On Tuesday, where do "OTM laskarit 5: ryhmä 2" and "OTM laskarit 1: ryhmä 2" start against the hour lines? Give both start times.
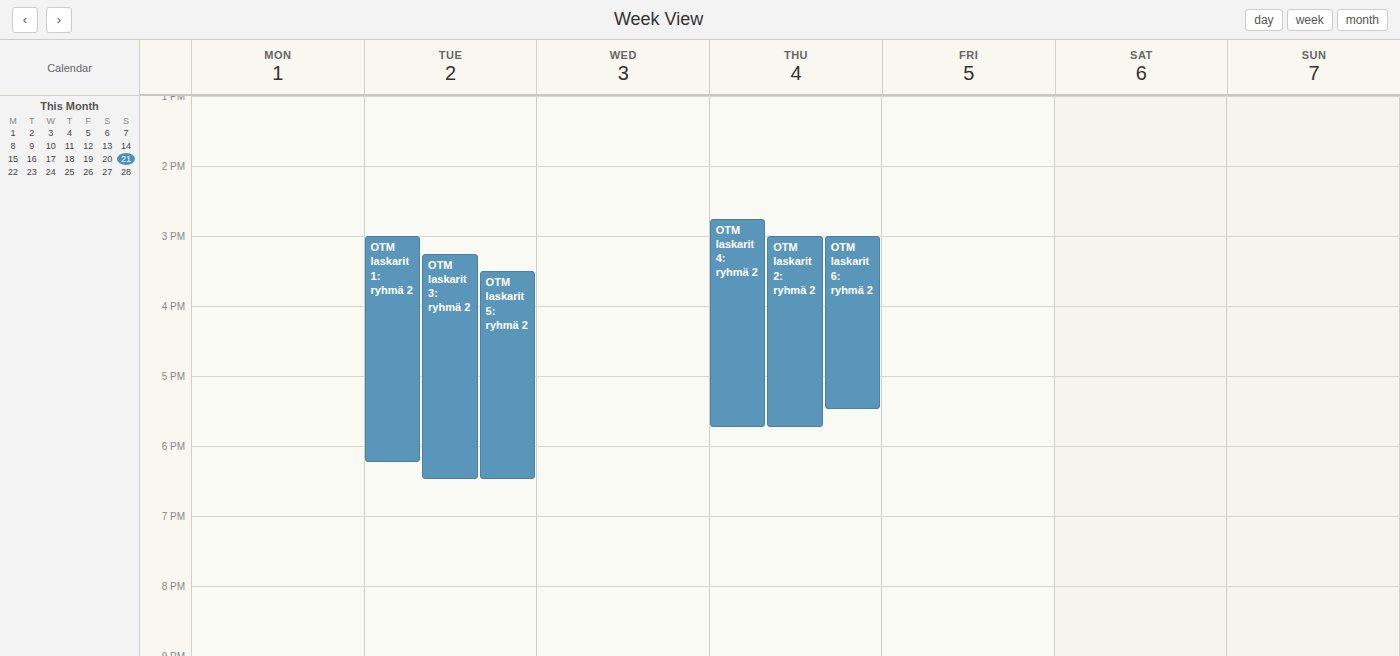
"OTM laskarit 5: ryhmä 2": 15:30, halfway between the 15:00 and 16:00 lines. "OTM laskarit 1: ryhmä 2": 15:00, exactly on the 15:00 line.